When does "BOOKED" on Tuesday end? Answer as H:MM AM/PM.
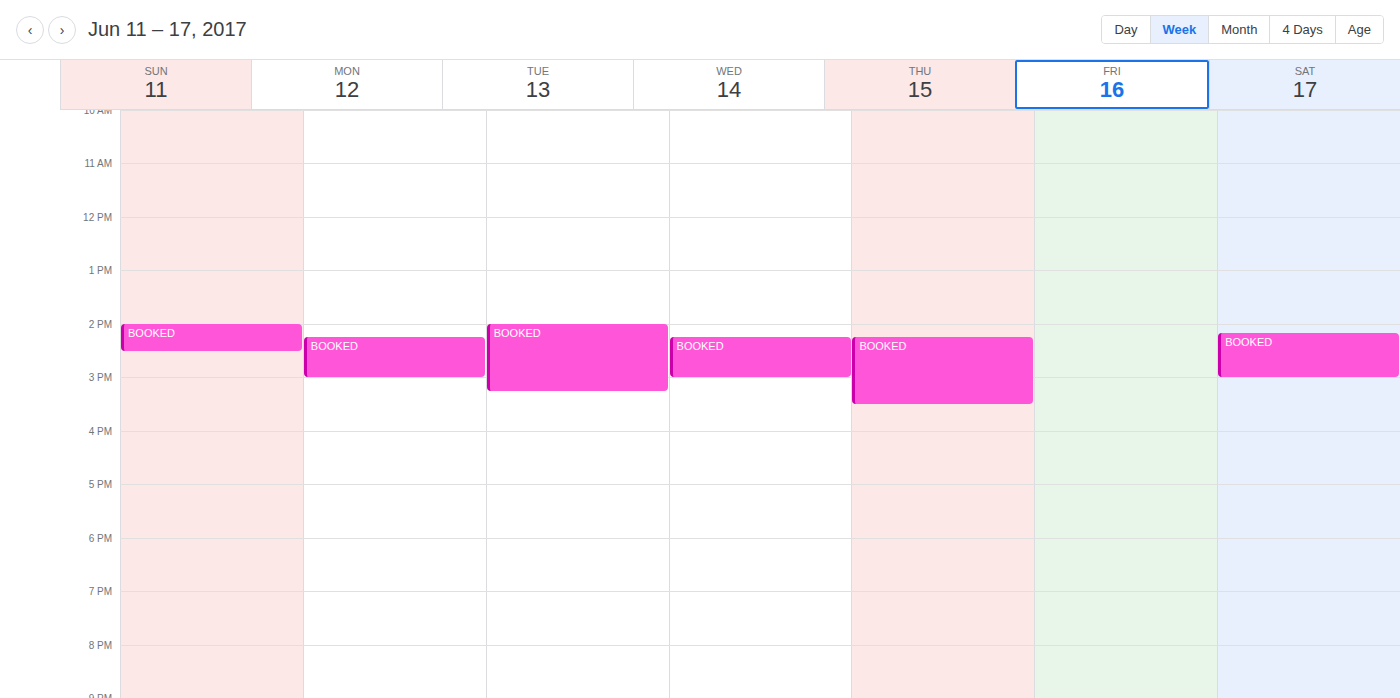
3:15 PM